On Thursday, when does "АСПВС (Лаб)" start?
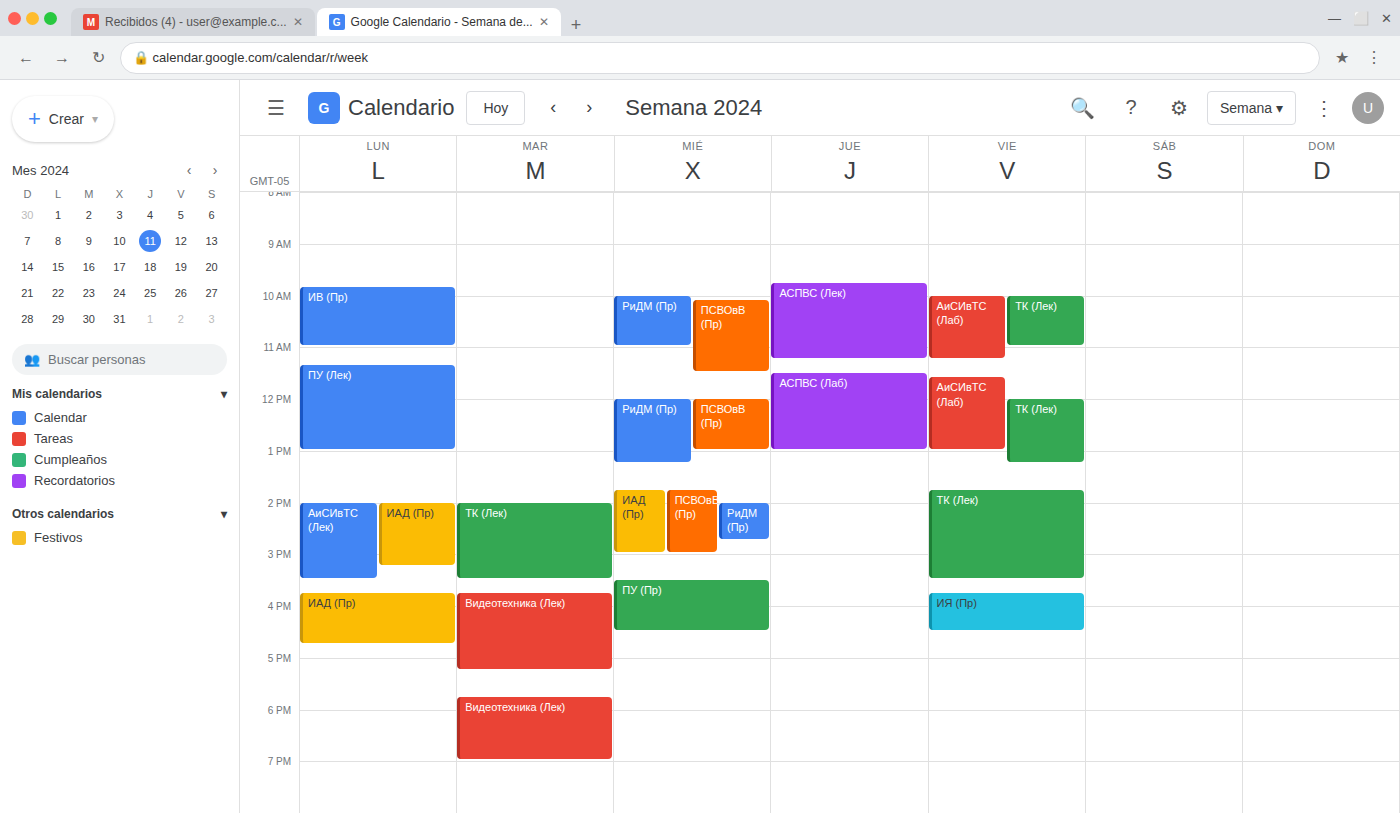
11:30